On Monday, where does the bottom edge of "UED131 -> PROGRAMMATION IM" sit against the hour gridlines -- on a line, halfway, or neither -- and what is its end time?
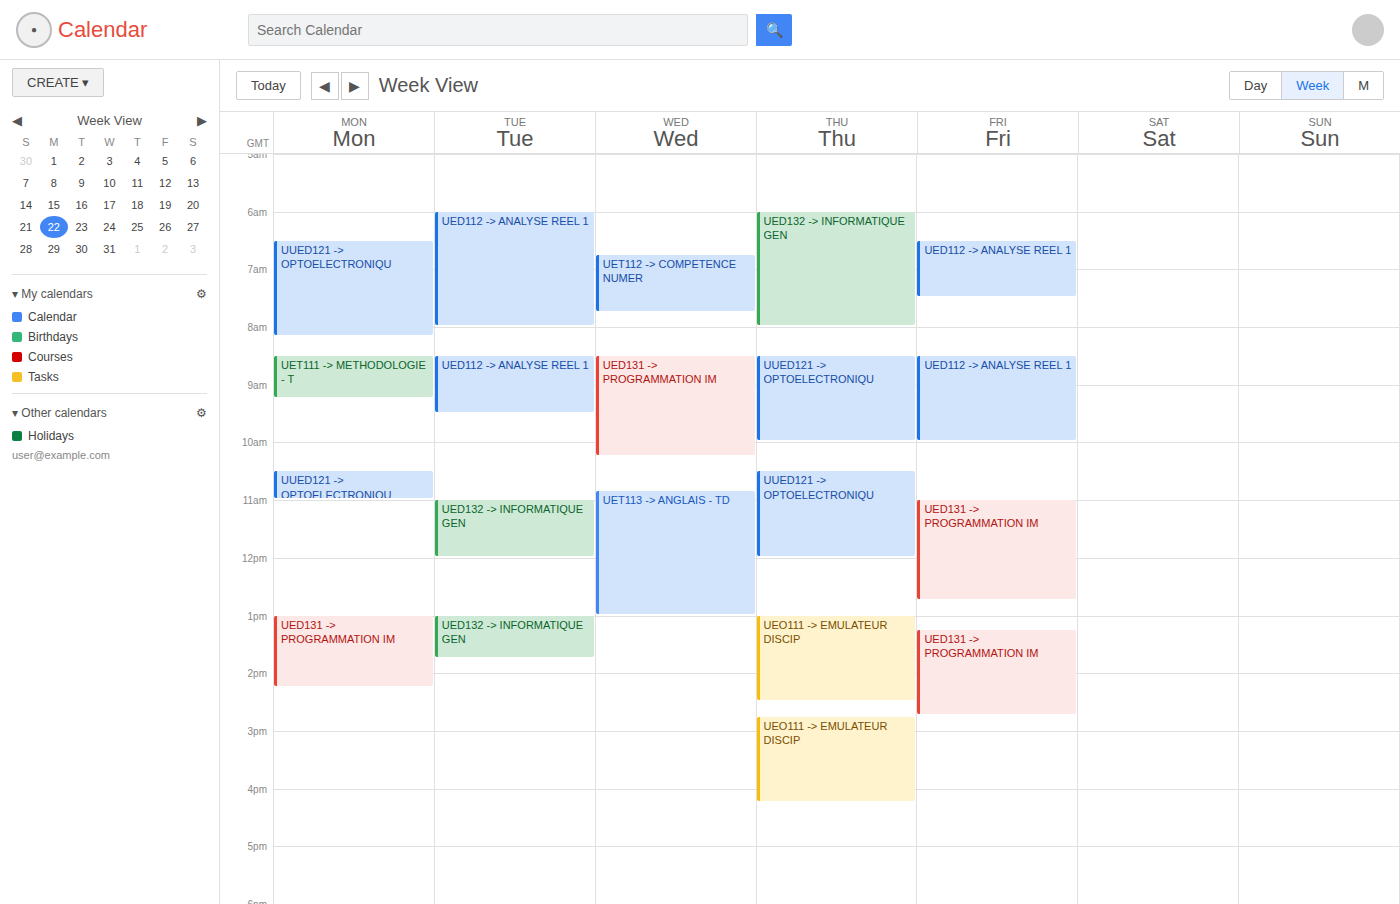
2:15 PM -- neither: a quarter of the way from the 2 PM line to the 3 PM line.